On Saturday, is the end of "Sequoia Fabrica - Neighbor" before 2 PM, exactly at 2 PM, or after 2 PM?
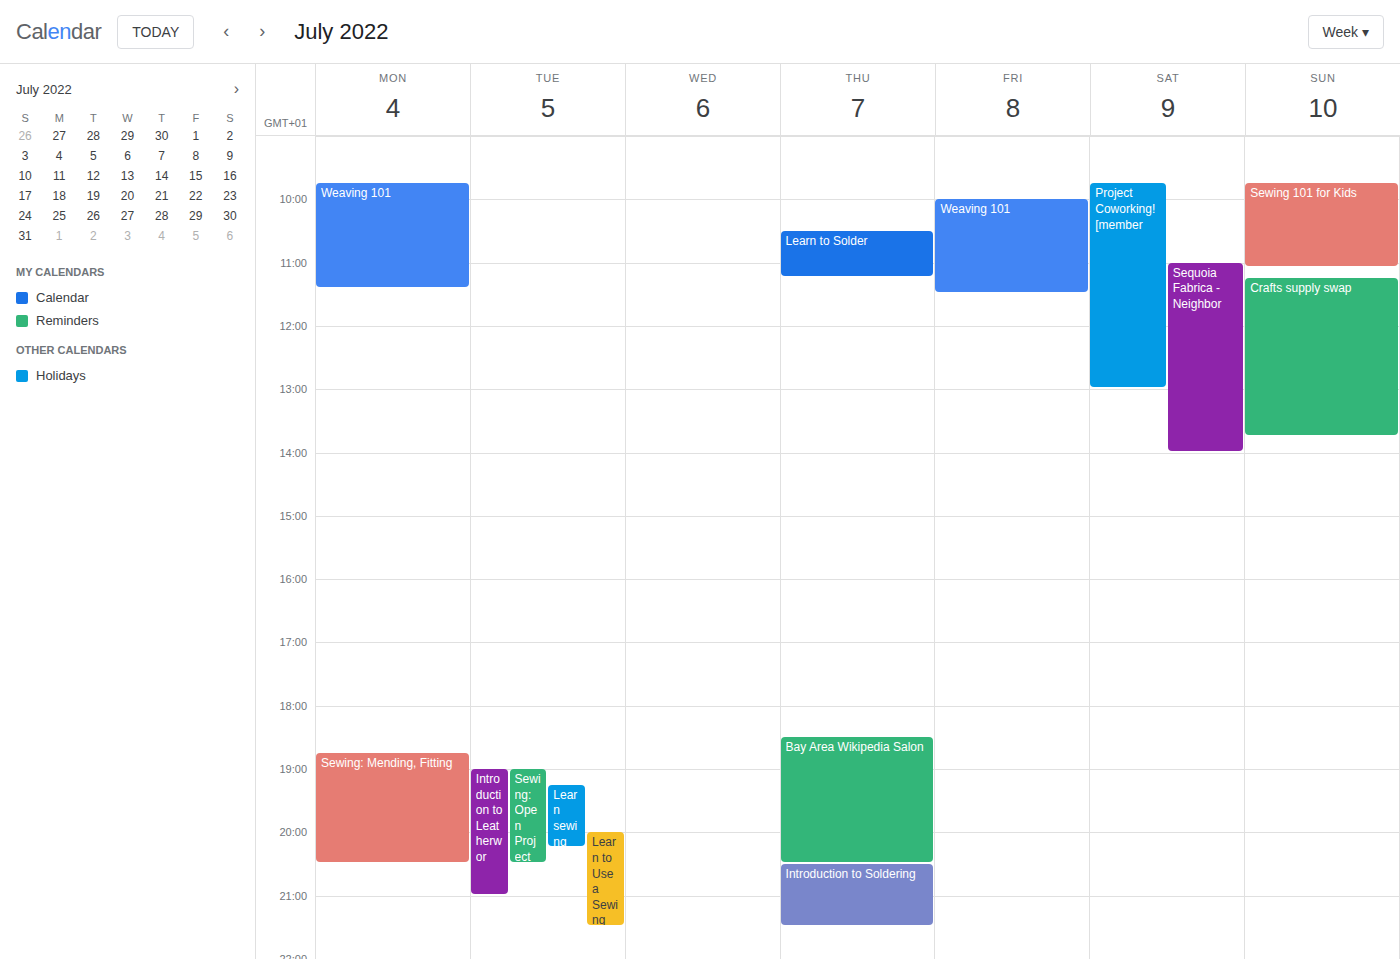
2:00 PM -- exactly at 2 PM, on the 2 PM line.